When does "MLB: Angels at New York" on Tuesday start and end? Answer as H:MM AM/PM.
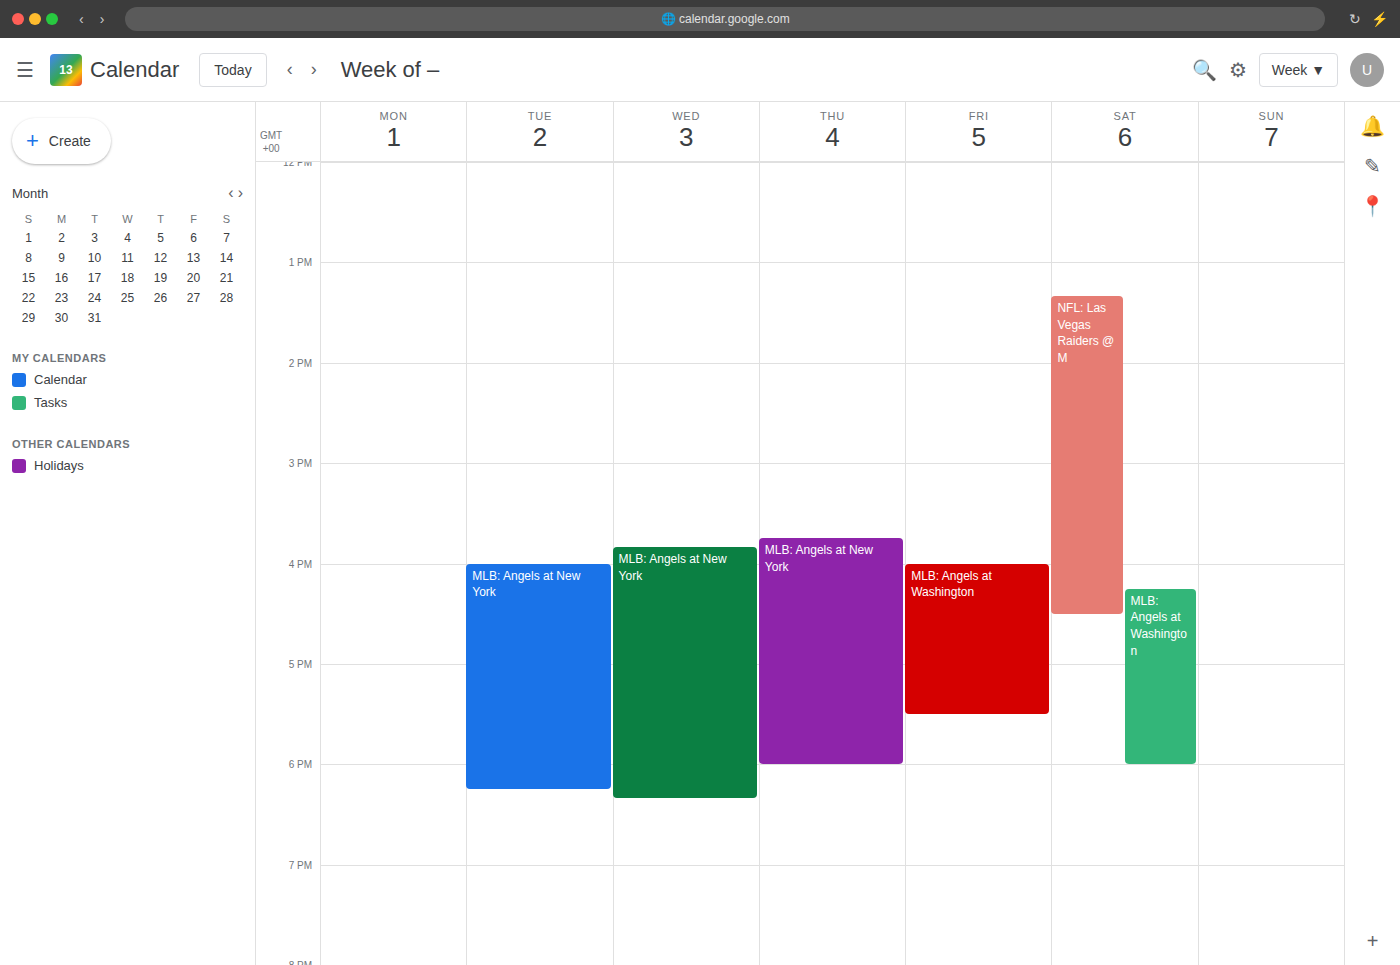
4:00 PM to 6:15 PM